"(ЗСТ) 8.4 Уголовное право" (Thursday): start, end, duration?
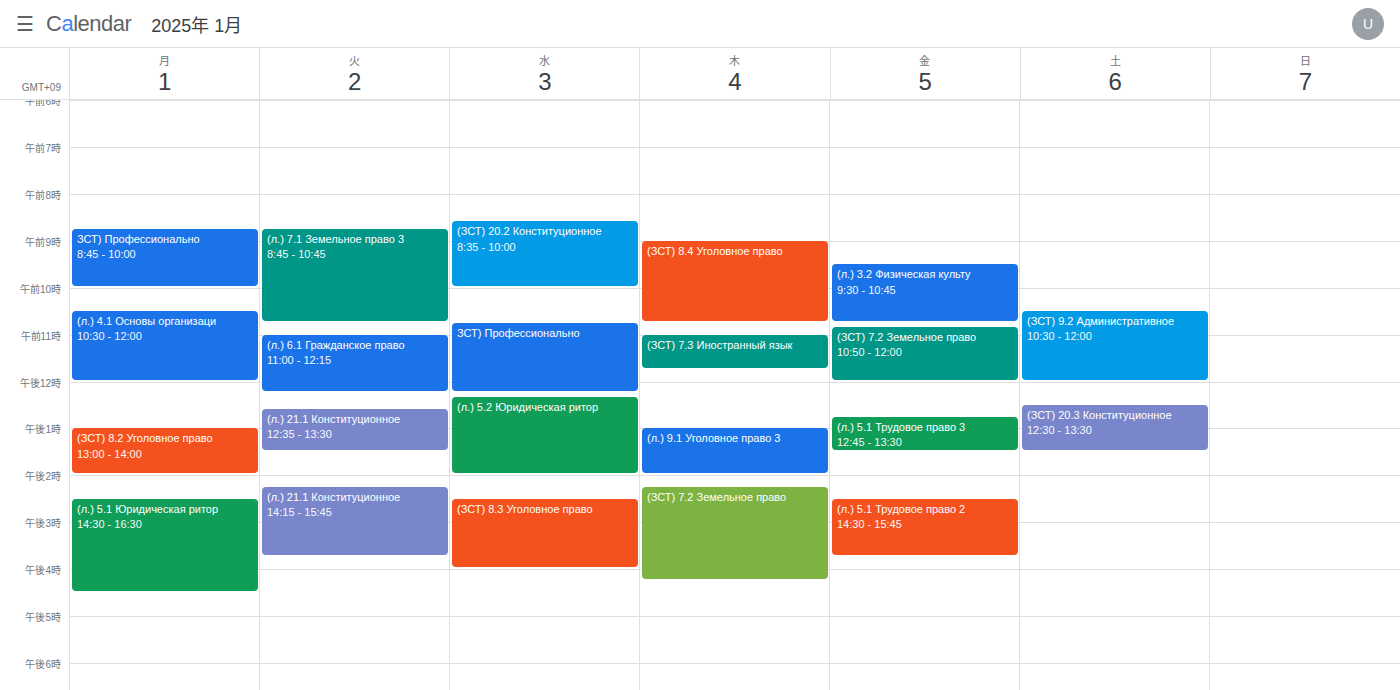
09:00 to 10:45, 1 hour 45 minutes